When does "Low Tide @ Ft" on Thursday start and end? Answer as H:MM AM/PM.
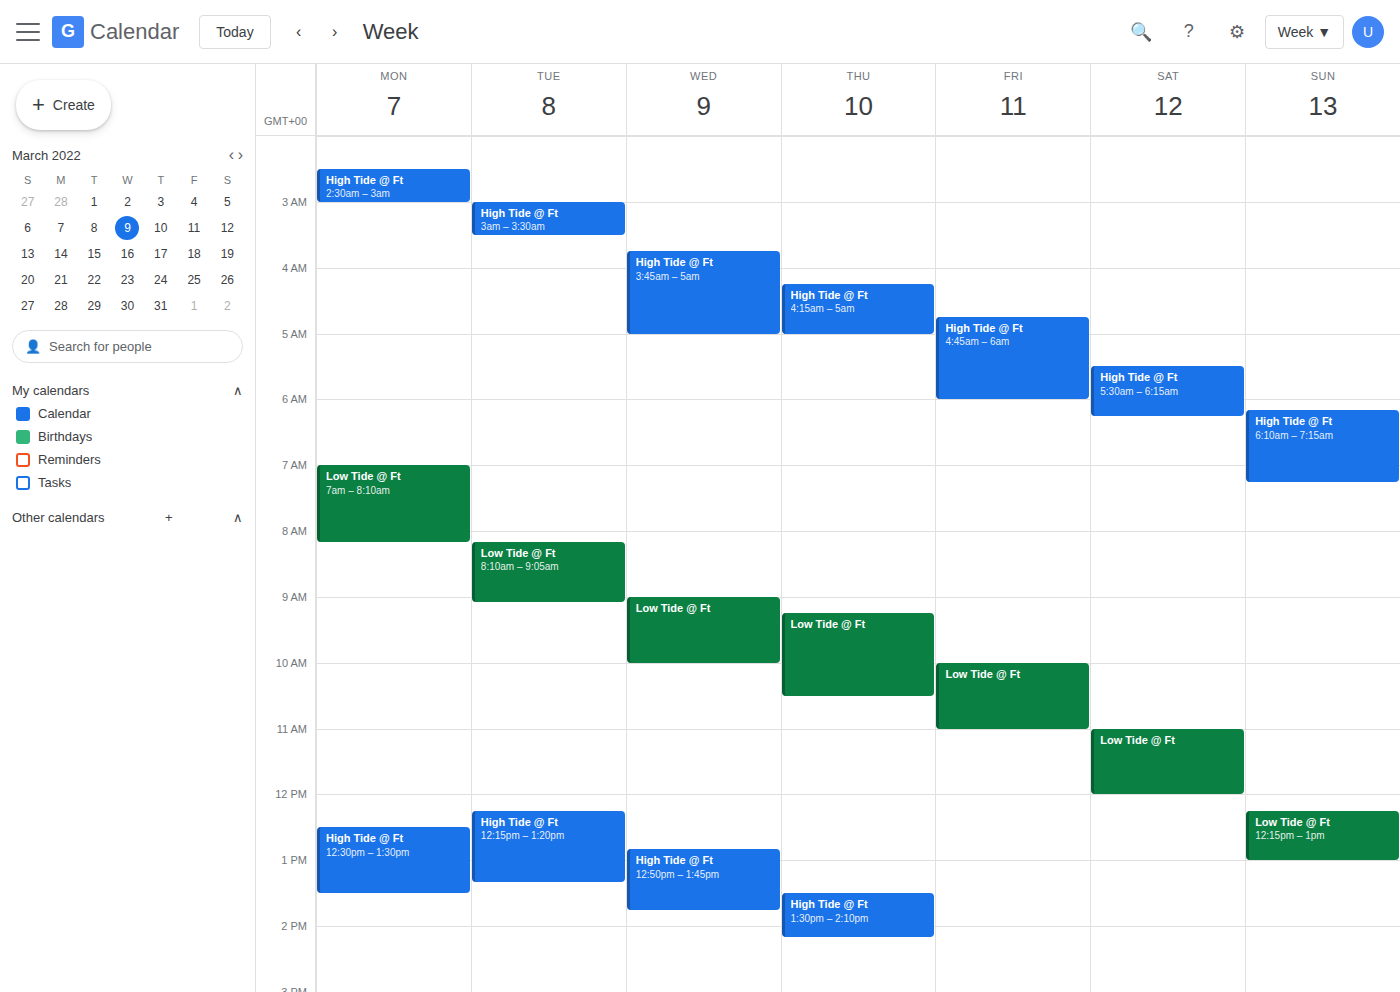
9:15 AM to 10:30 AM